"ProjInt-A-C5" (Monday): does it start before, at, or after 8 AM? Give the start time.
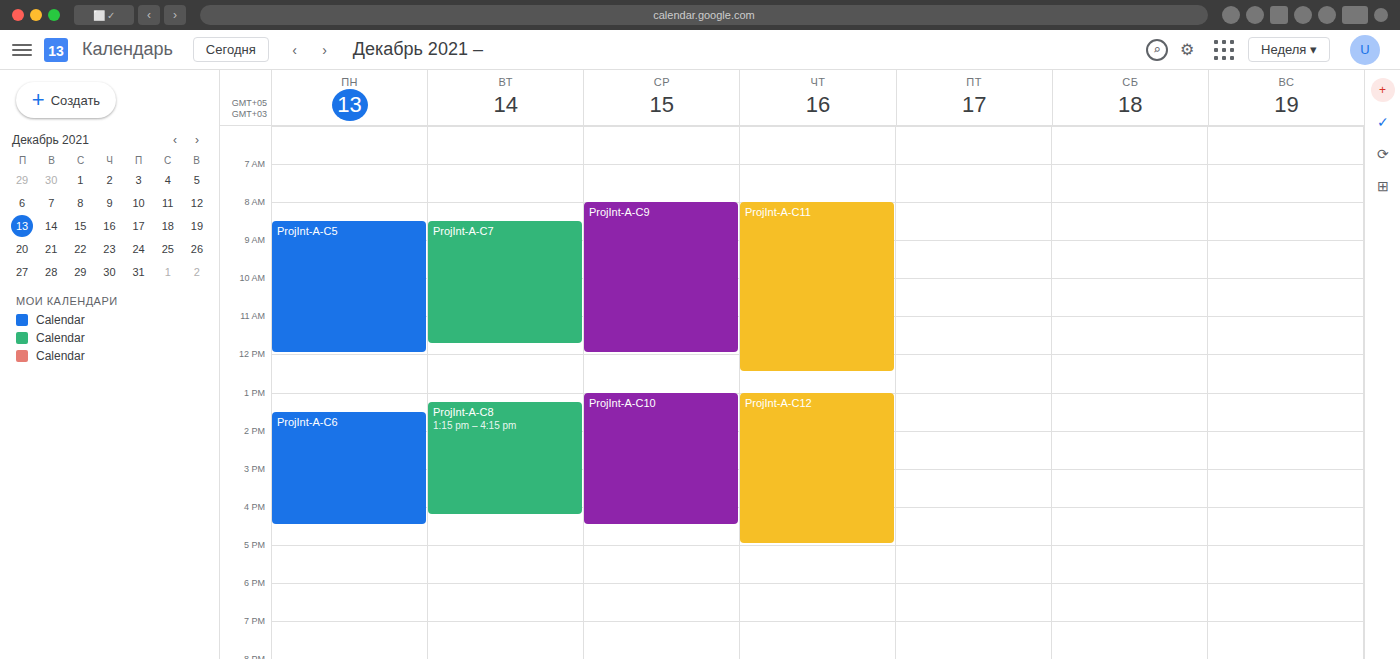
8:30 AM -- after 8 AM, 30 minutes below the 8 AM line.